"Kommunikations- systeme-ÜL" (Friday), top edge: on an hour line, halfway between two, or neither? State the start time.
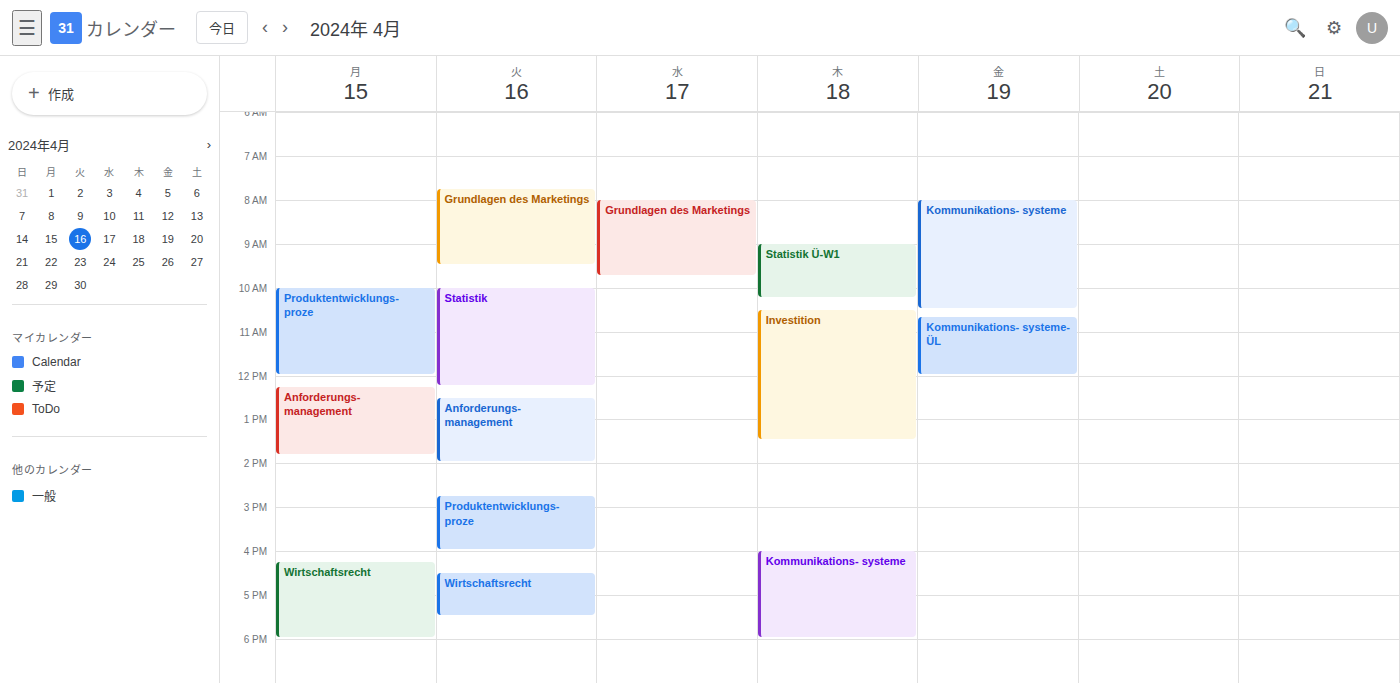
10:40 AM -- neither: 40 minutes below the 10 AM line and 20 minutes above the 11 AM line.